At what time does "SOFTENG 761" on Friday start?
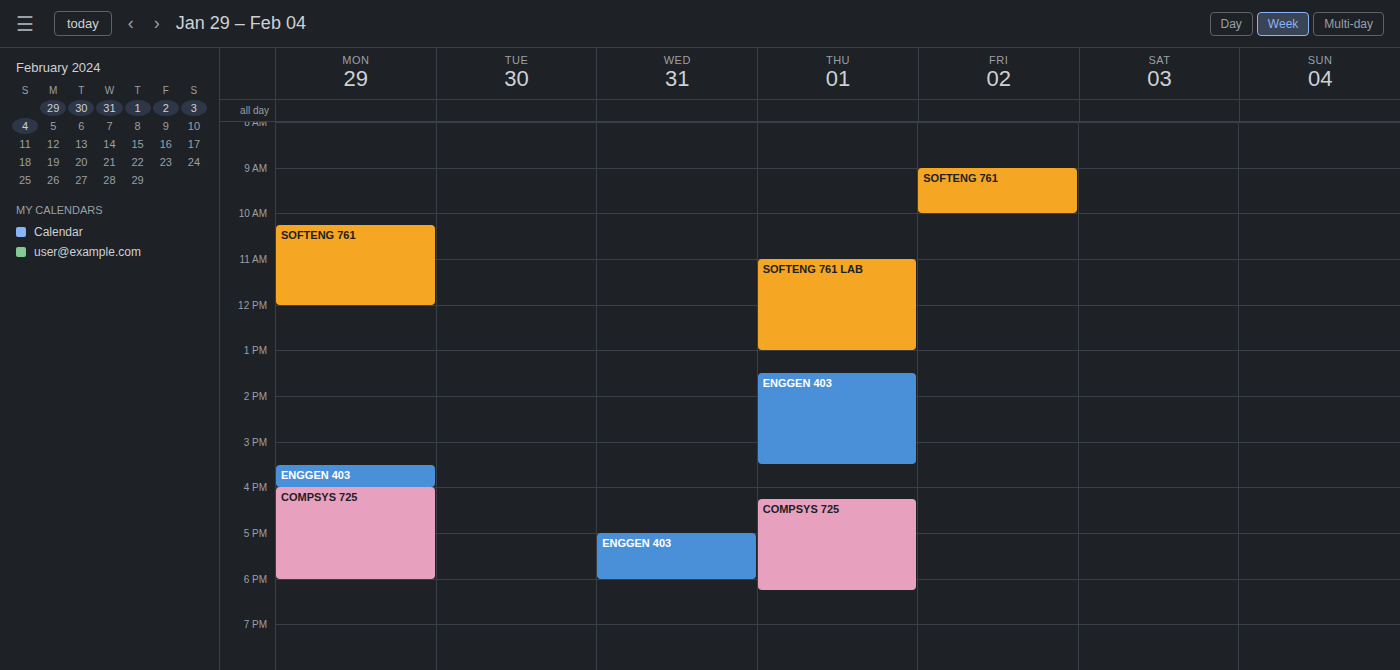
9:00 AM